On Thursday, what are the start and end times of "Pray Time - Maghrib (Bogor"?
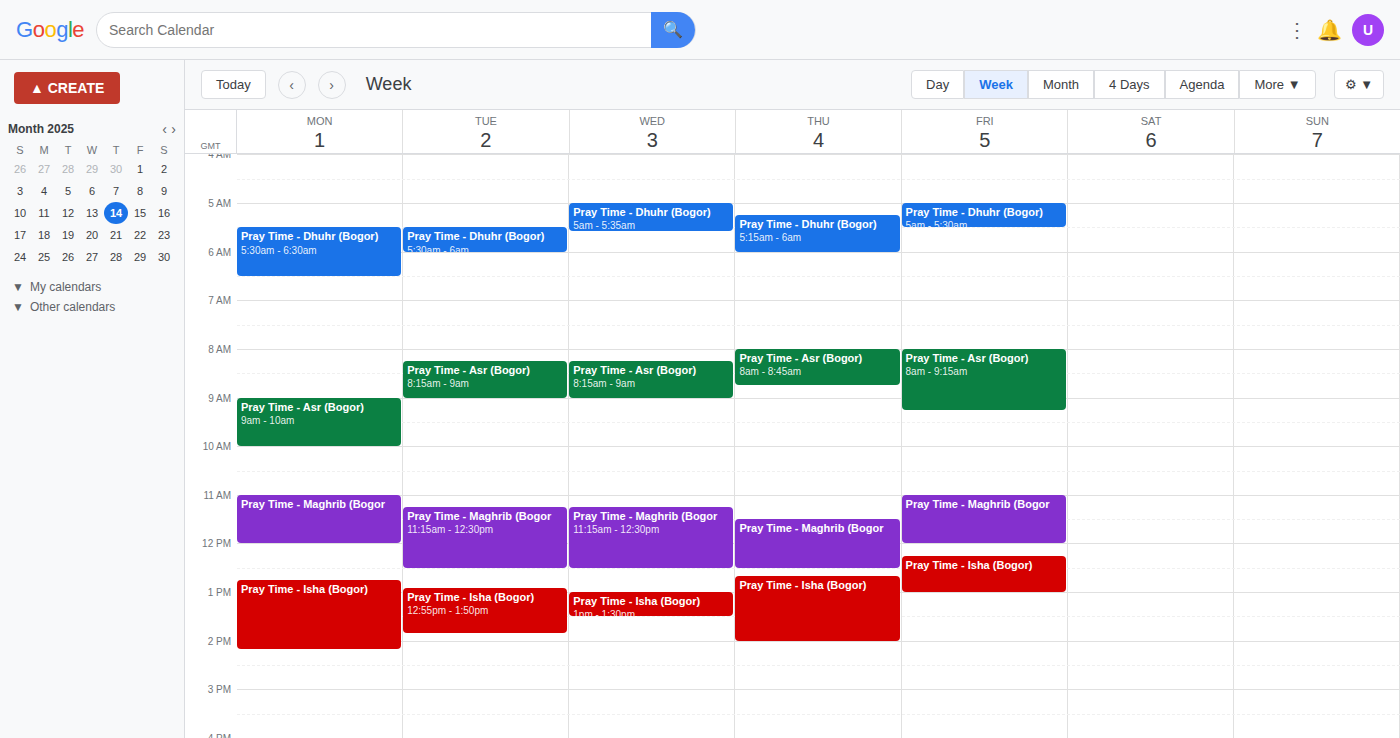
11:30 AM to 12:30 PM